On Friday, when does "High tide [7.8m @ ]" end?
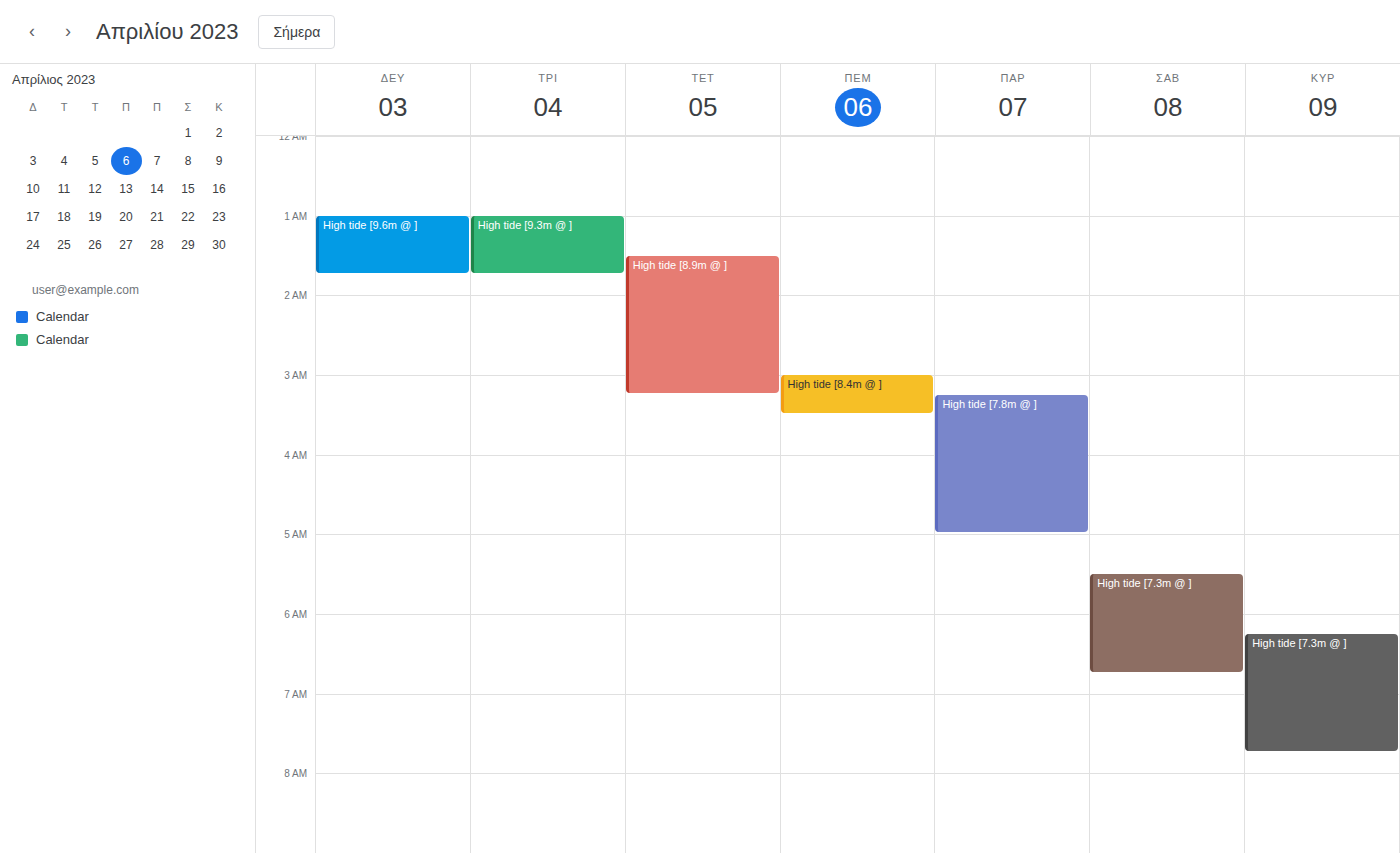
5:00 AM